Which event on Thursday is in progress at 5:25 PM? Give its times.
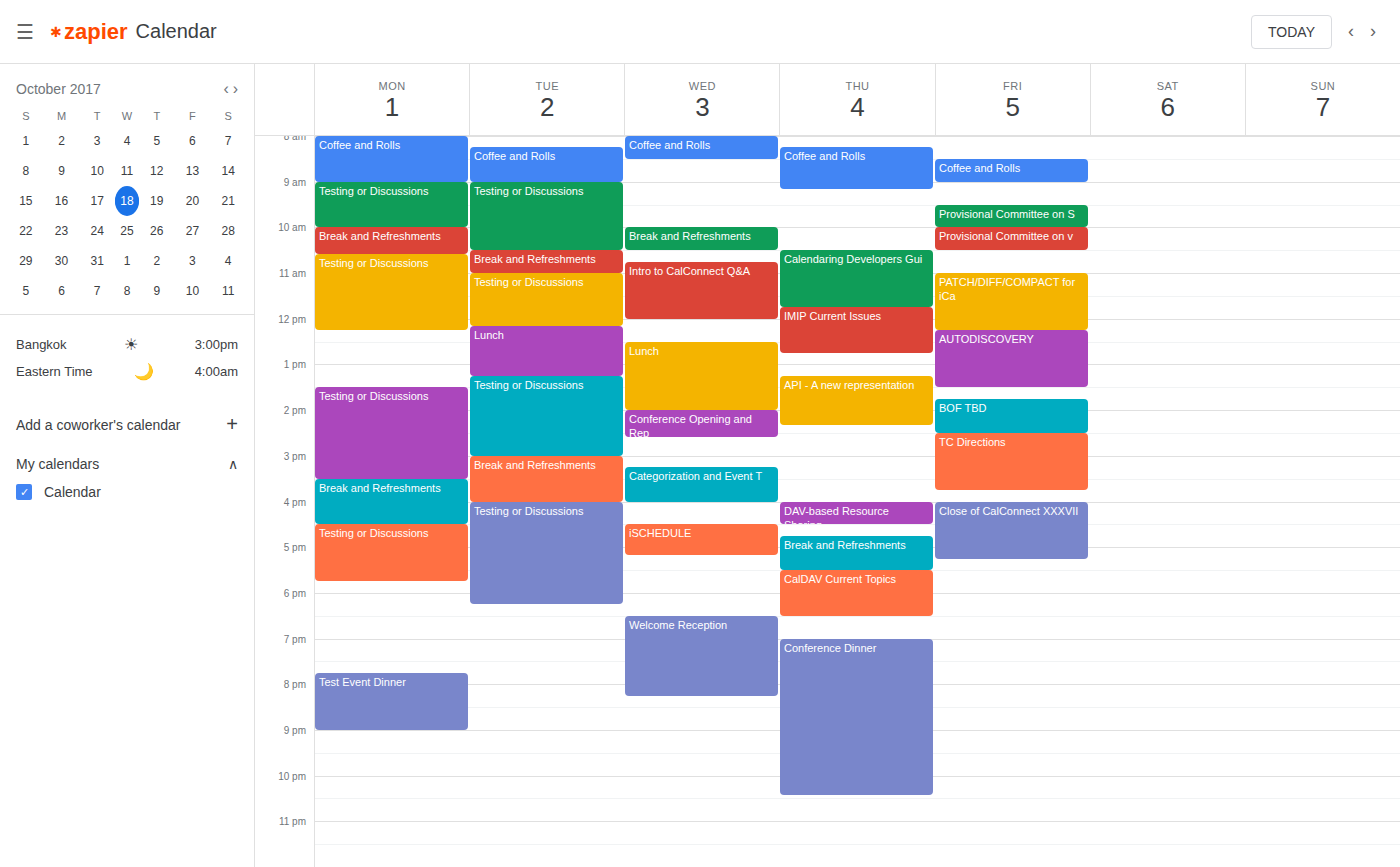
"Break and Refreshments", 4:45 PM to 5:30 PM